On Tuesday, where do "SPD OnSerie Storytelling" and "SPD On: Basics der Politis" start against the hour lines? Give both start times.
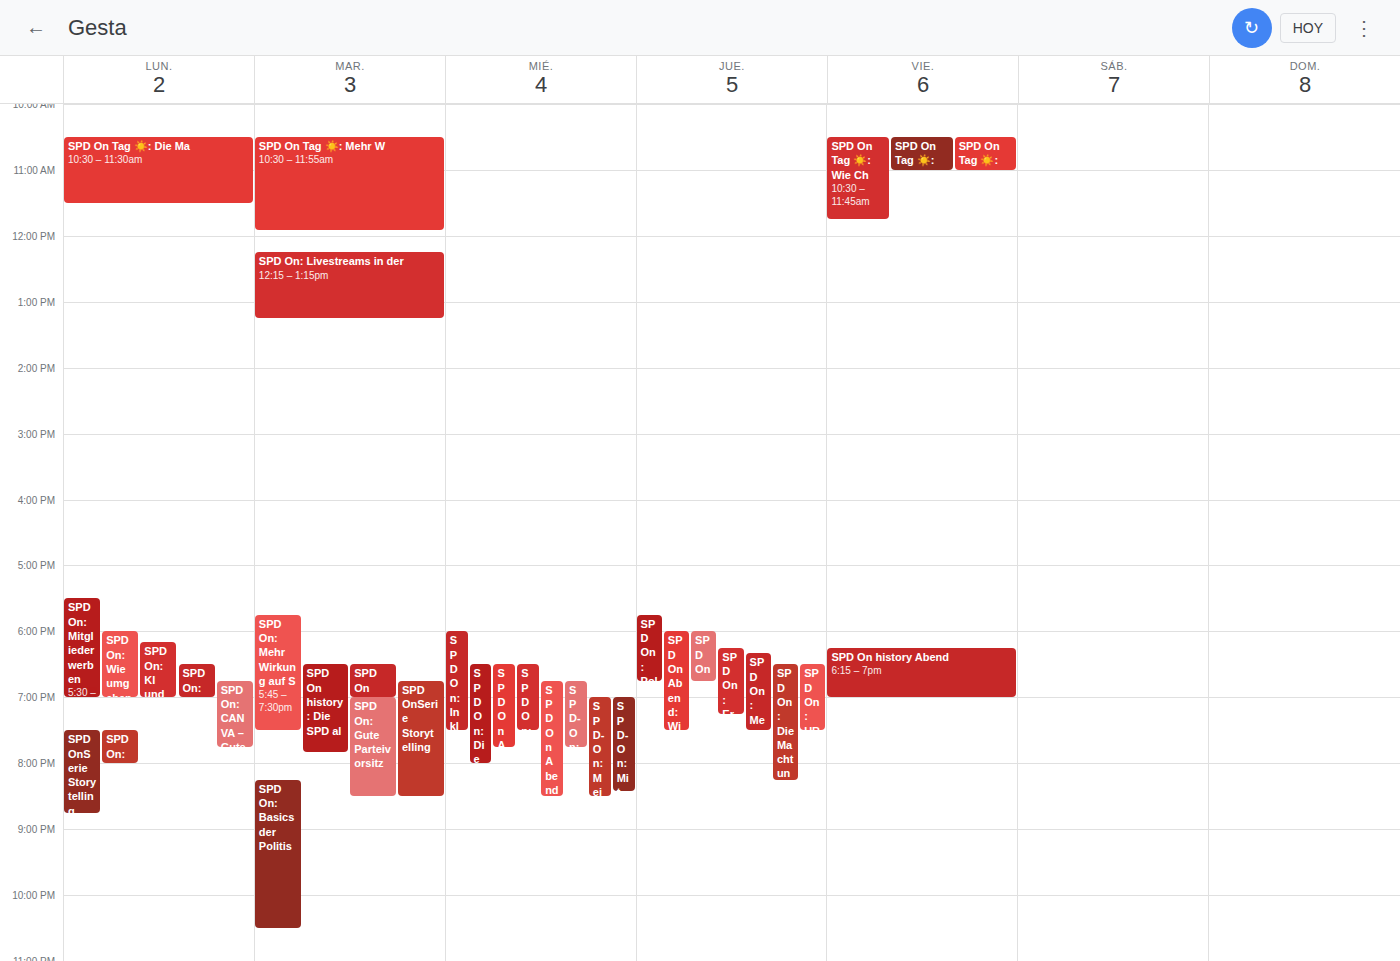
"SPD OnSerie Storytelling": 6:45 PM, neither: three quarters of the way from the 6 PM line to the 7 PM line. "SPD On: Basics der Politis": 8:15 PM, neither: a quarter of the way from the 8 PM line to the 9 PM line.